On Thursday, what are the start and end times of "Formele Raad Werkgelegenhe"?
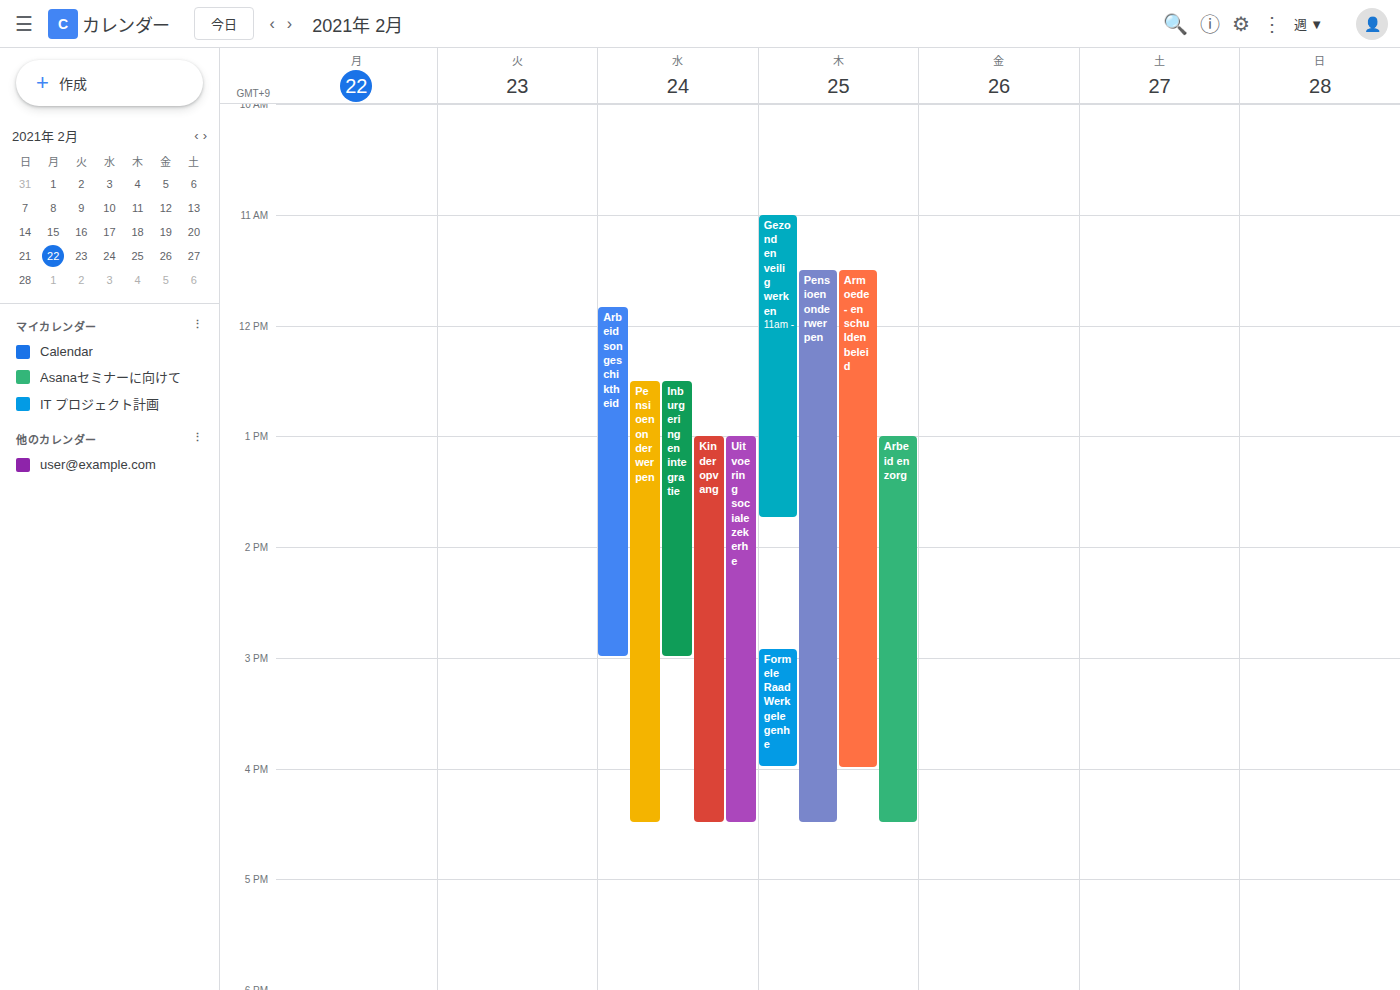
14:55 to 16:00